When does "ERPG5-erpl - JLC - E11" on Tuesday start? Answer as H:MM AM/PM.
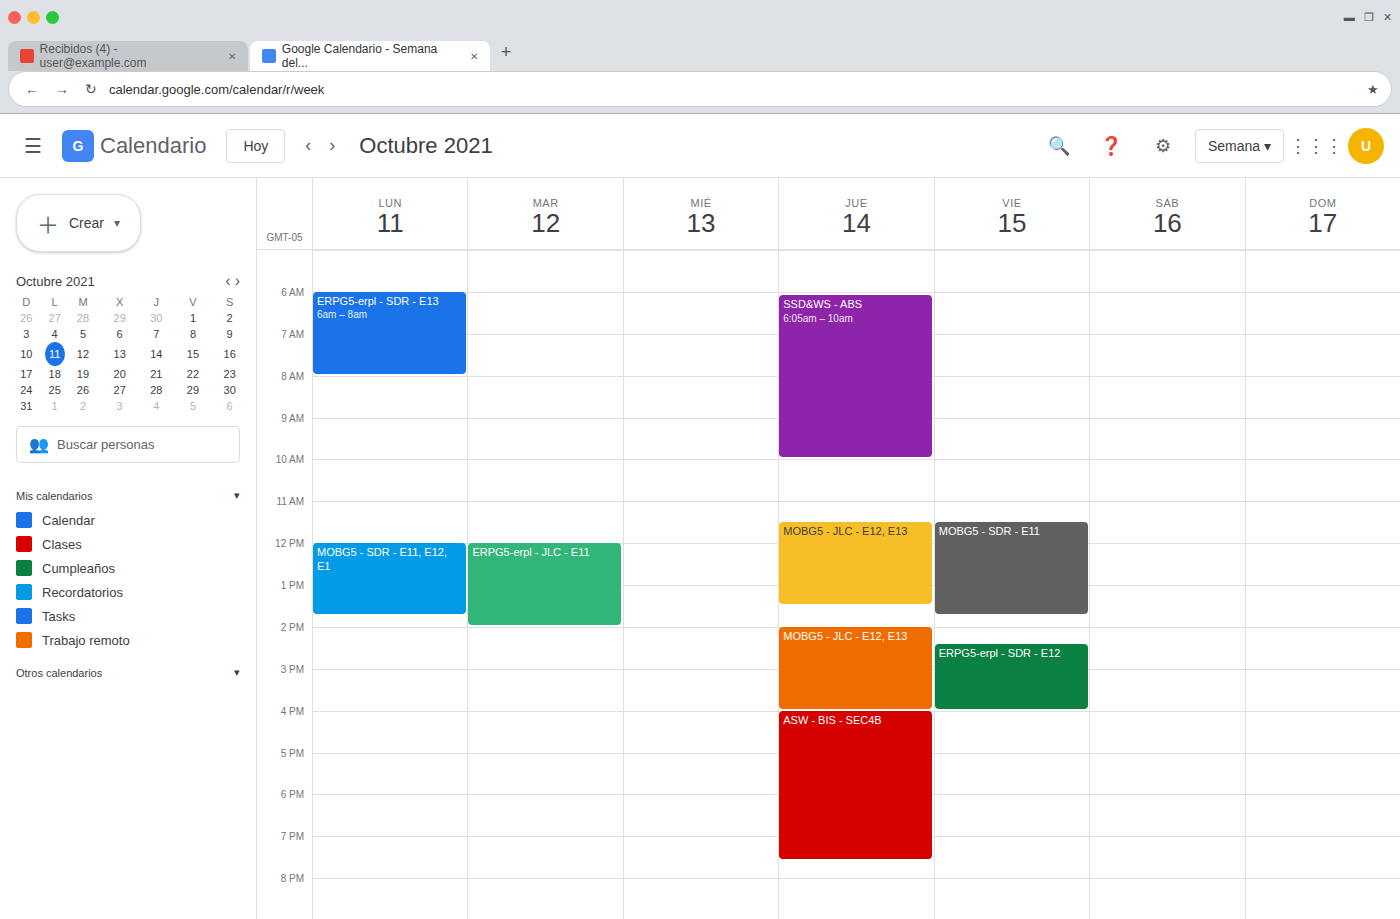
12:00 PM